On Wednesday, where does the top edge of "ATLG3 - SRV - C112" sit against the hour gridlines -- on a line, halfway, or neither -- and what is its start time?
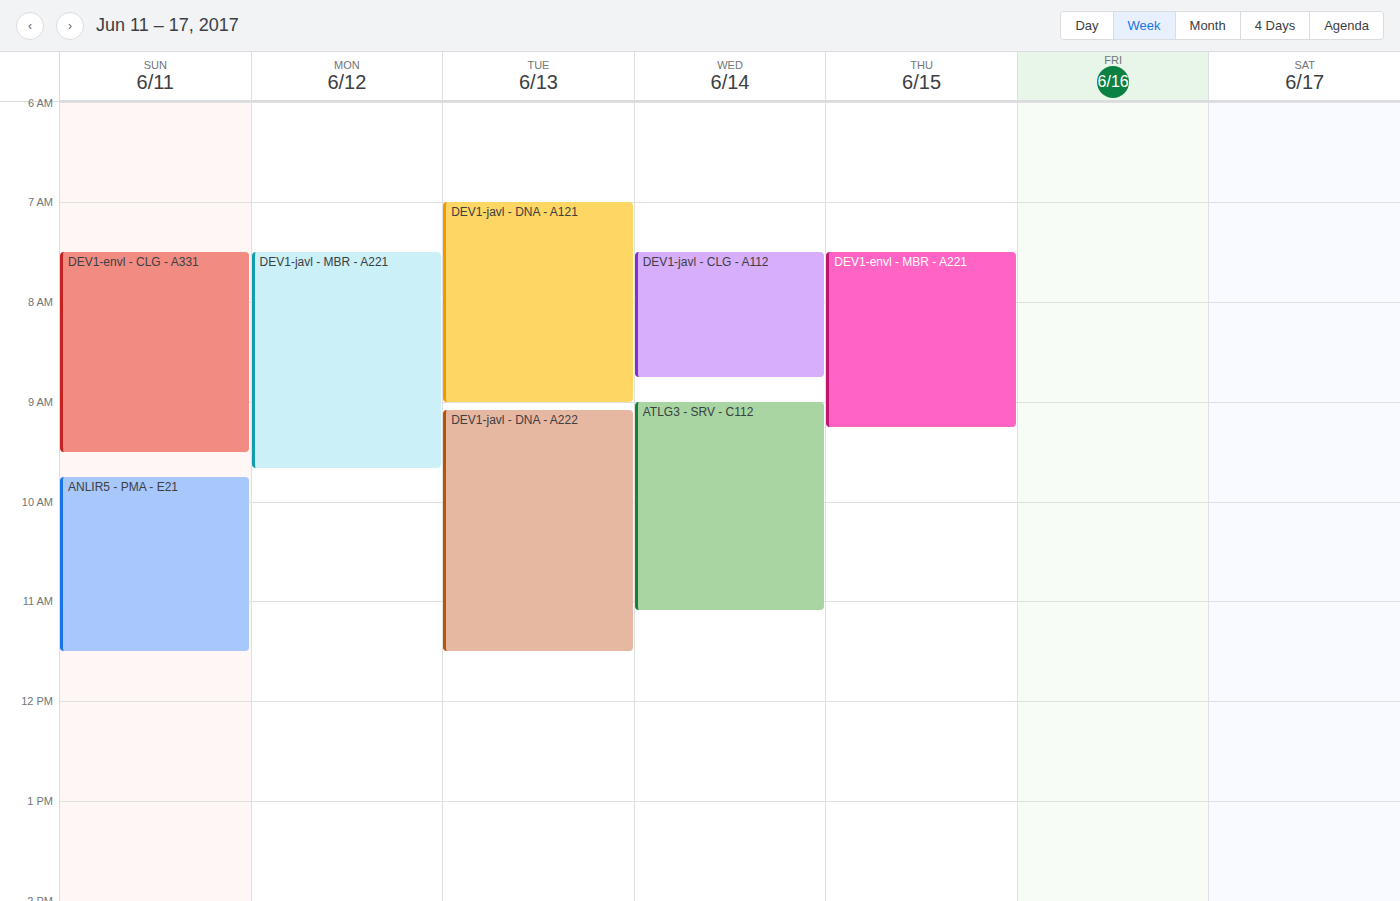
9:00 AM -- exactly on the 9 AM line.